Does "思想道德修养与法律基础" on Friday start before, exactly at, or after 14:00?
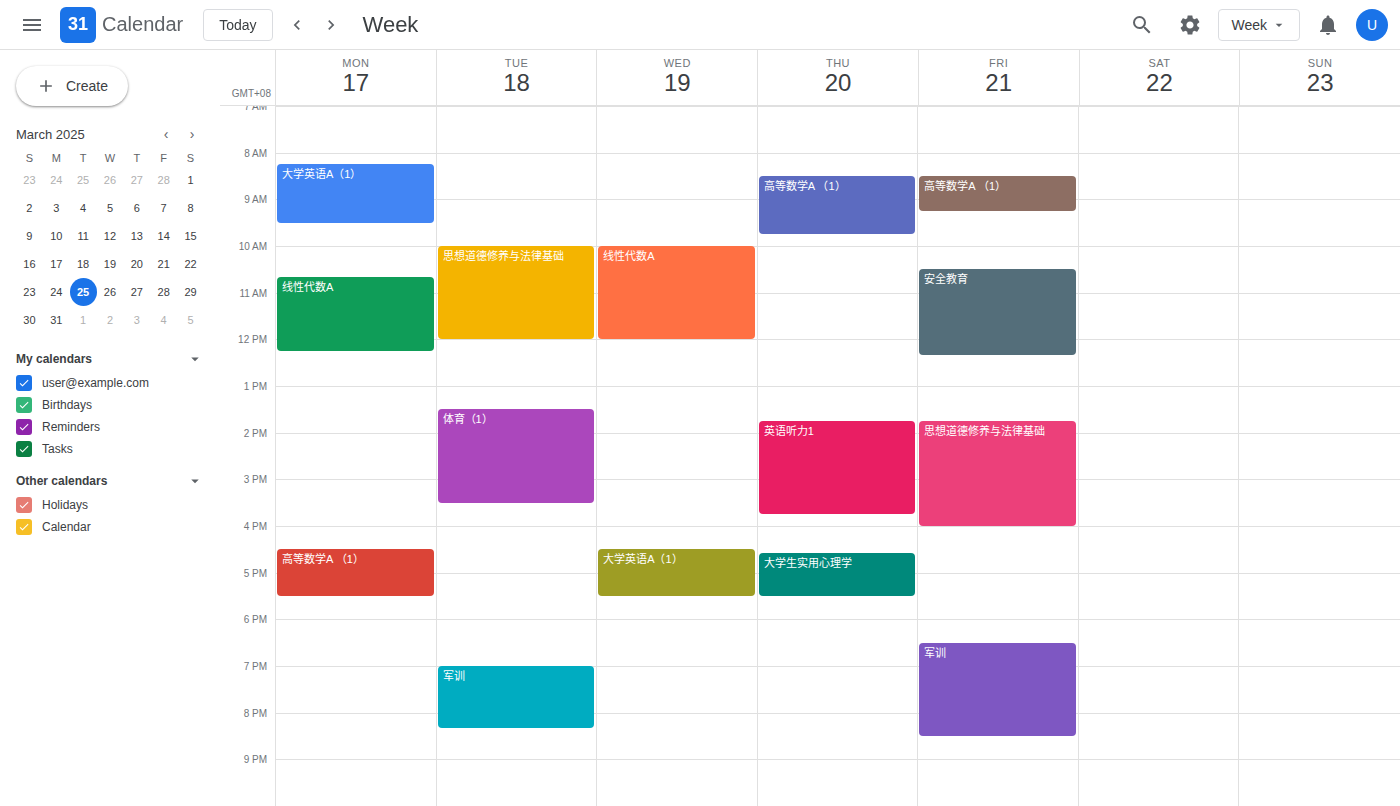
13:45 -- before 14:00, 15 minutes above the 14:00 line.